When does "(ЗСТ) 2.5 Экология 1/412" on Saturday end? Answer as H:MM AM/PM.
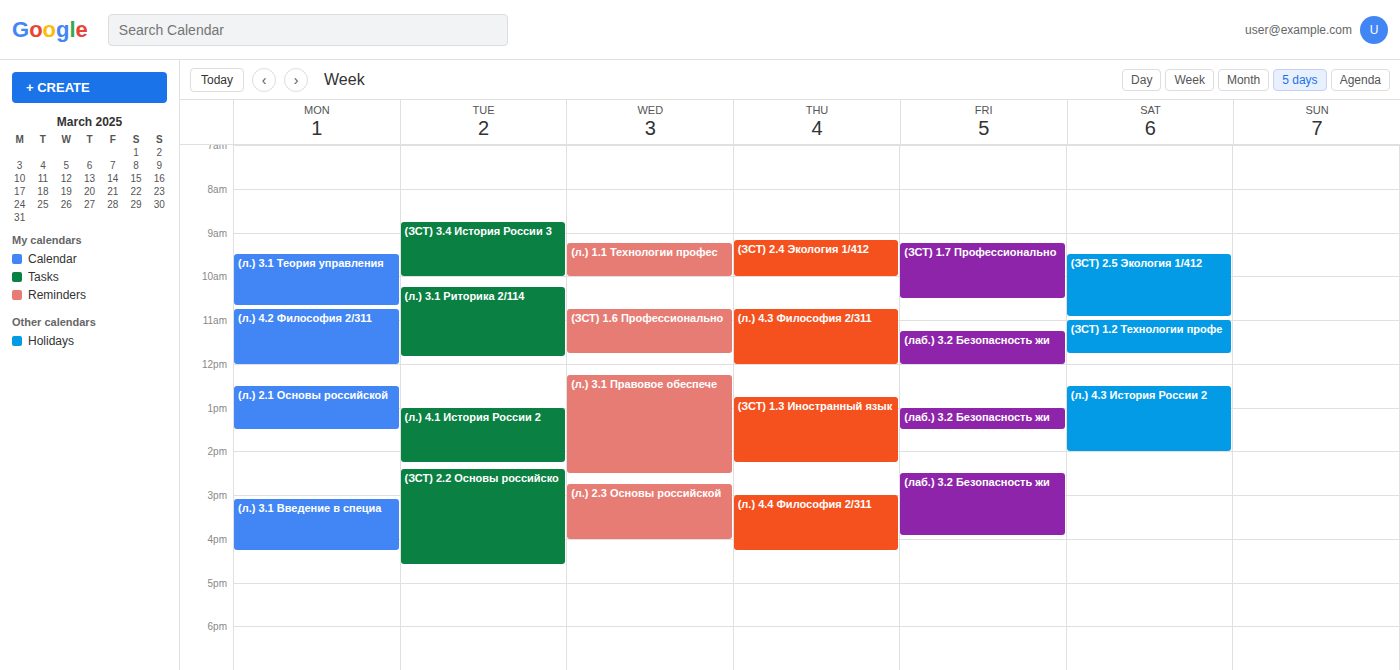
10:55 AM